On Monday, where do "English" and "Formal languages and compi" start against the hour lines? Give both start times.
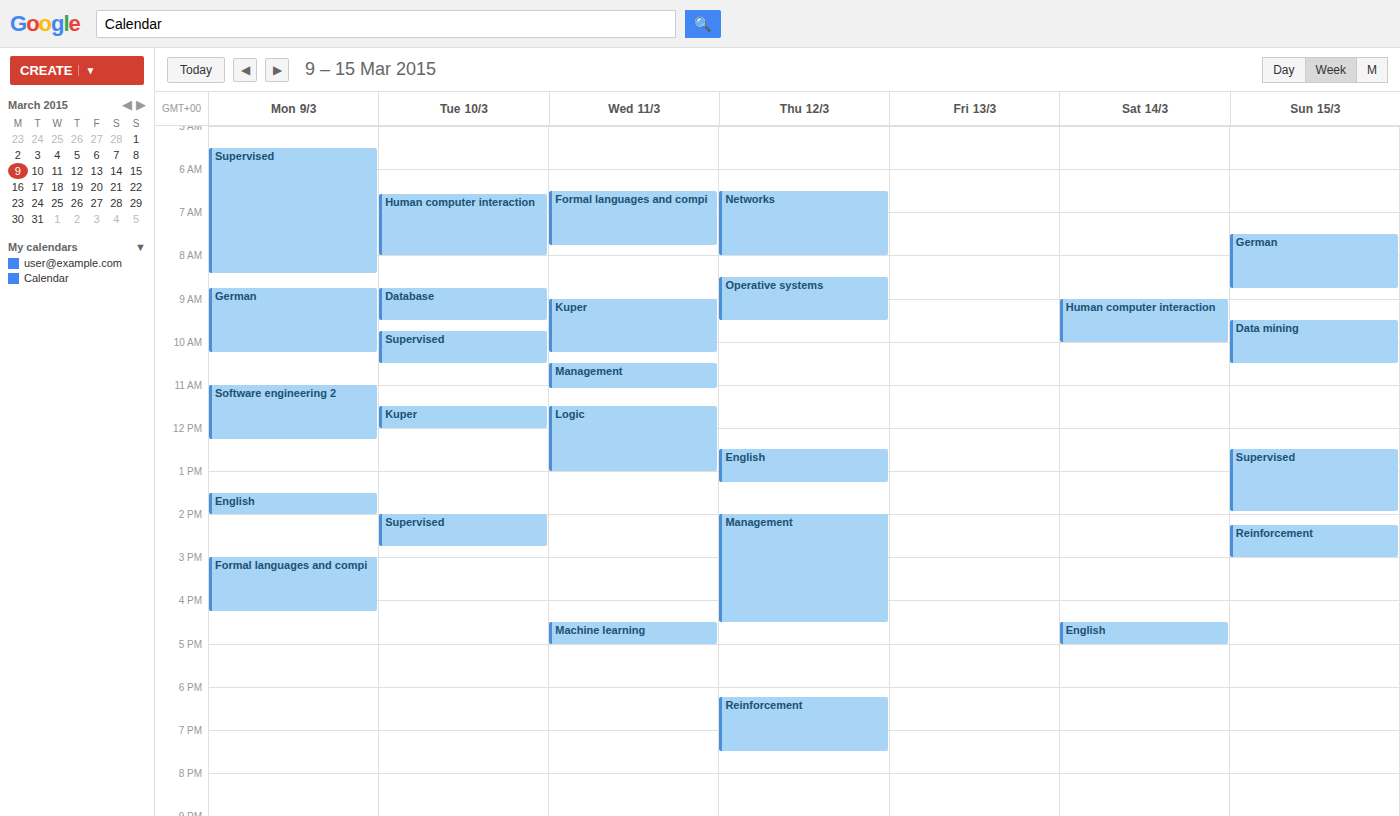
"English": 1:30 PM, halfway between the 1 PM and 2 PM lines. "Formal languages and compi": 3:00 PM, exactly on the 3 PM line.